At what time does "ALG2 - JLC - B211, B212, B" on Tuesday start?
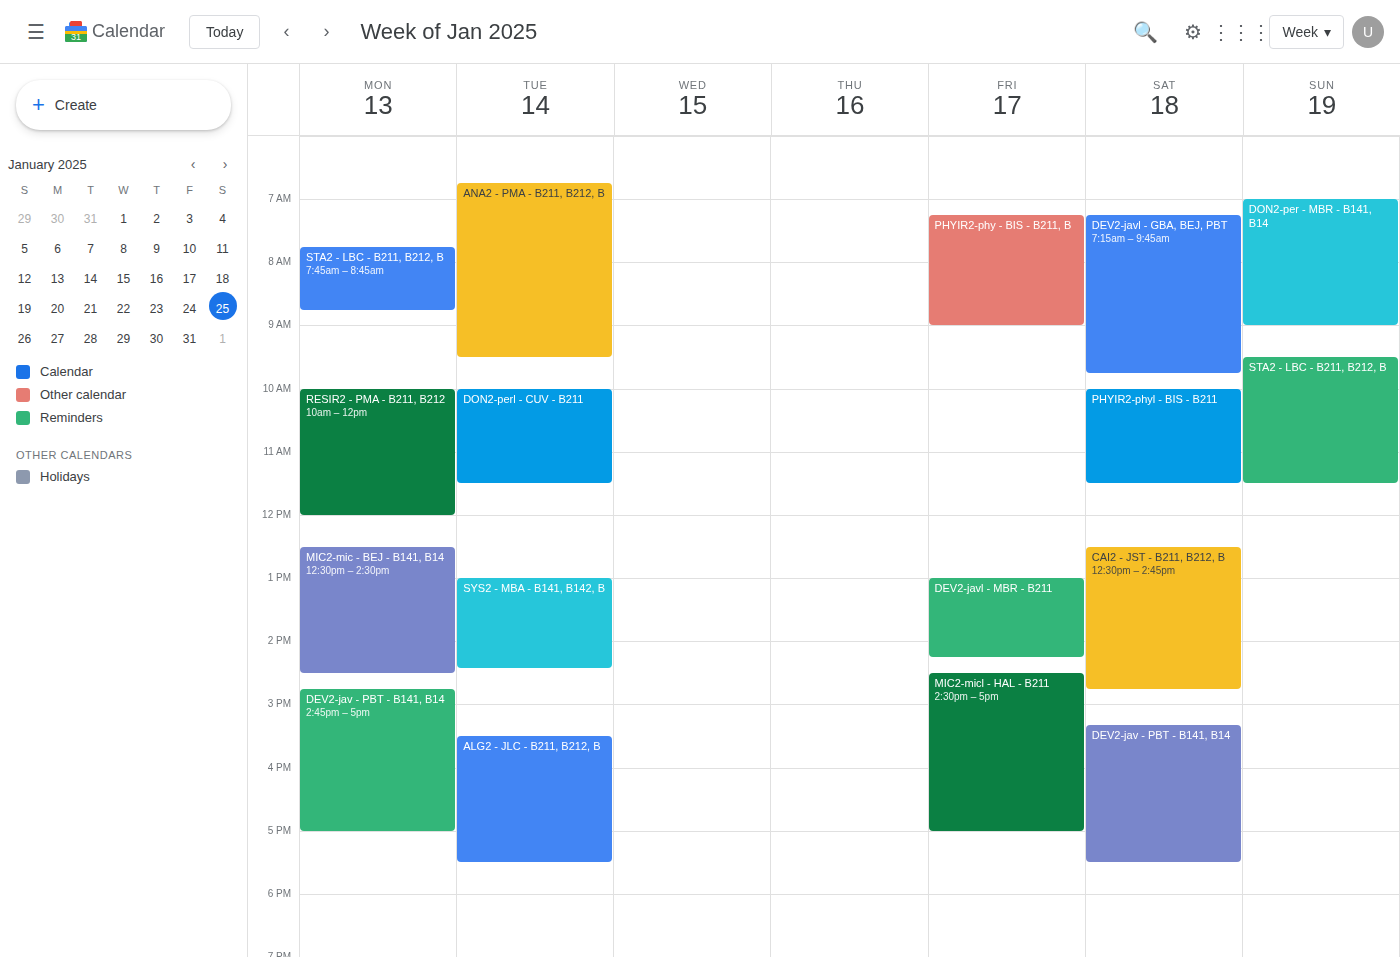
15:30